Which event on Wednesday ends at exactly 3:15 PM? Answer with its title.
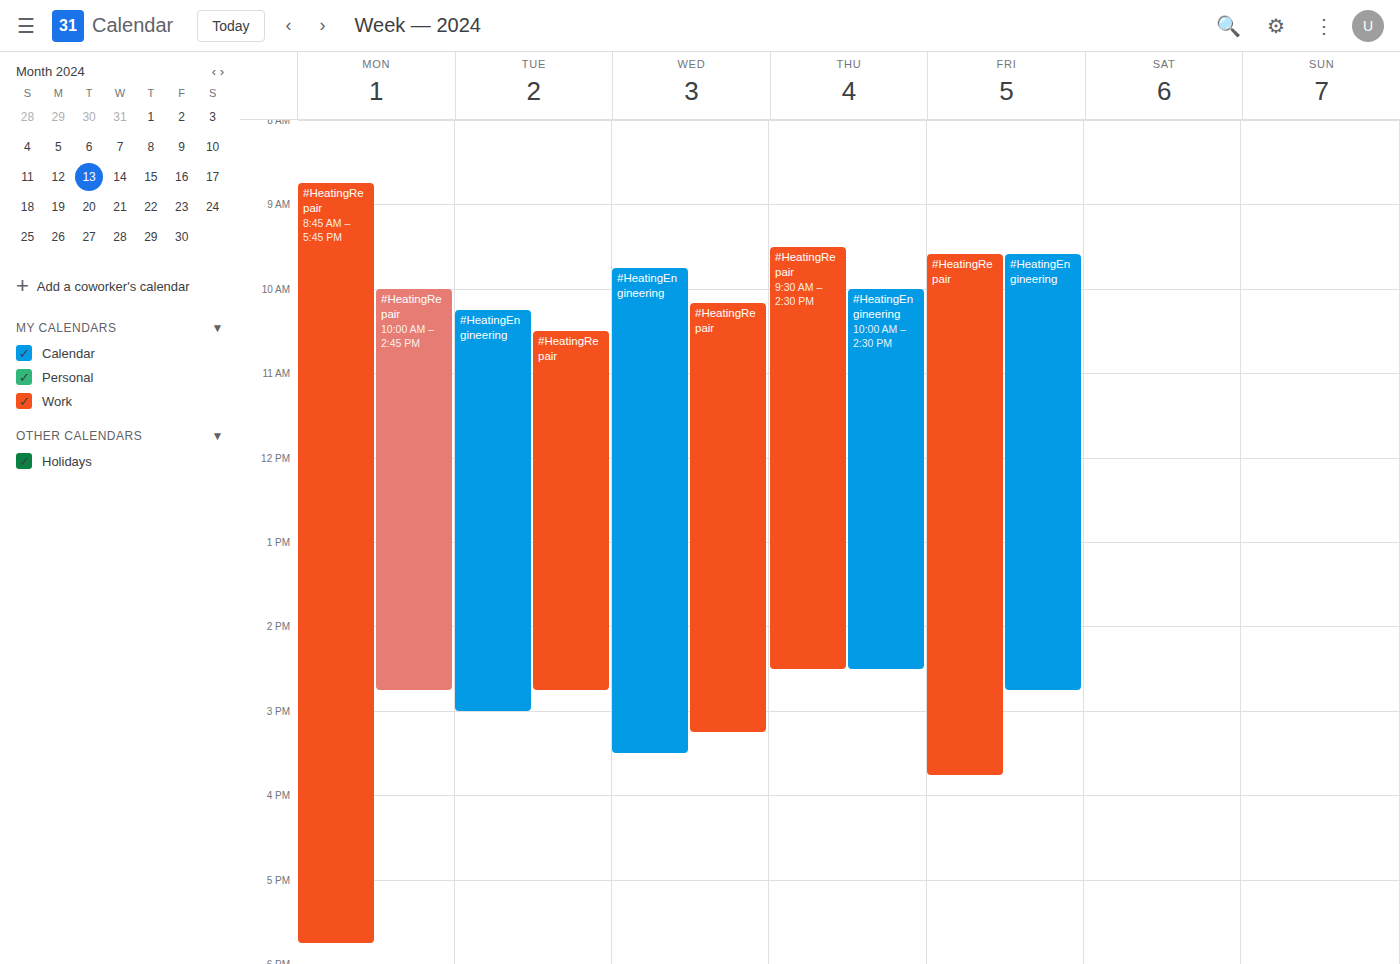
"#HeatingRepair"